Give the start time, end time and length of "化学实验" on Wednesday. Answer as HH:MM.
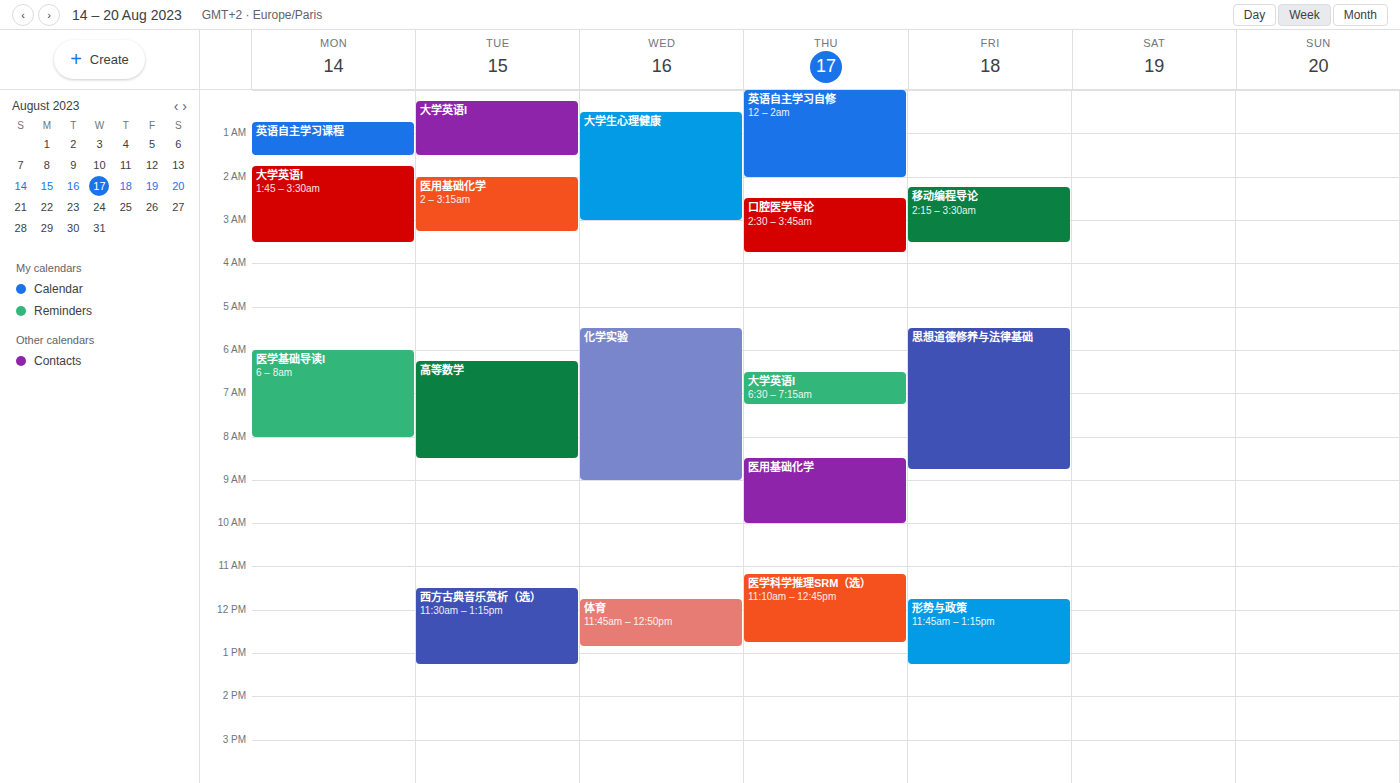
05:30 to 09:00, 3 hours 30 minutes